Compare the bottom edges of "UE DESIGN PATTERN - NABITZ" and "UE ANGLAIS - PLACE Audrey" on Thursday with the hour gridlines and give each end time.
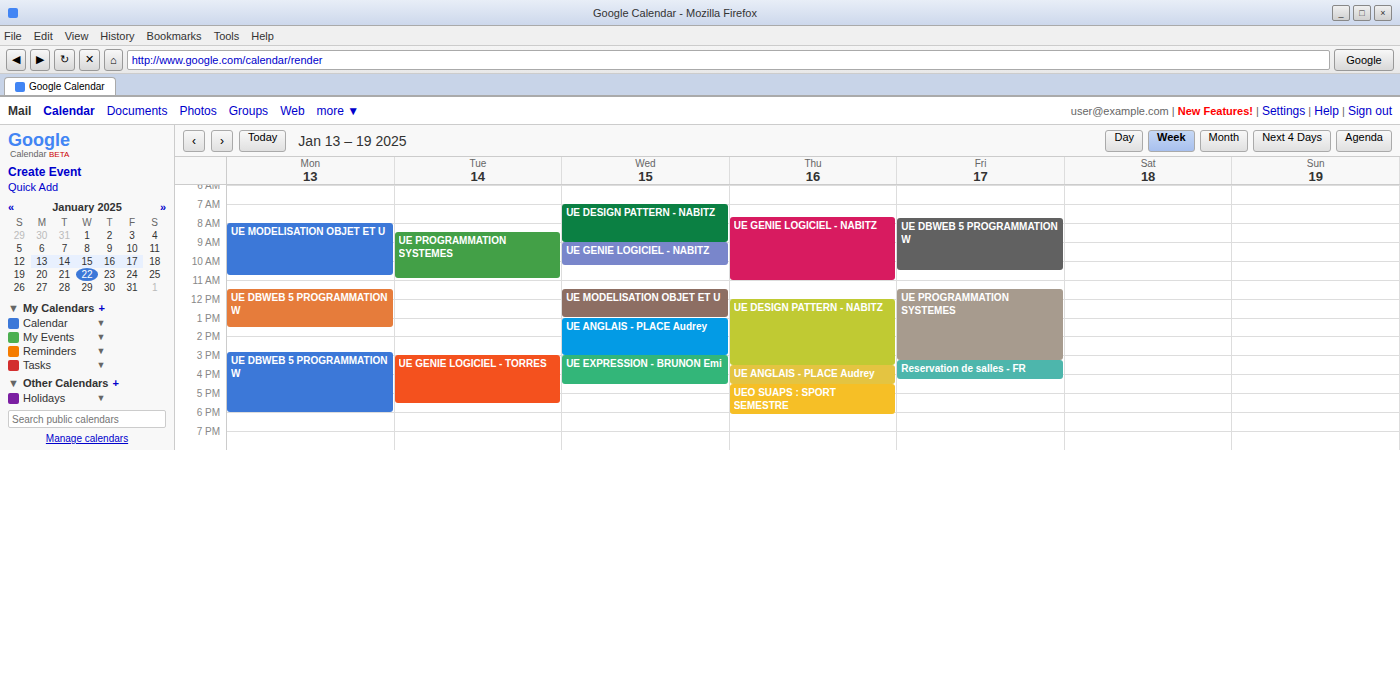
"UE DESIGN PATTERN - NABITZ": 3:30 PM, halfway between the 3 PM and 4 PM lines. "UE ANGLAIS - PLACE Audrey": 4:30 PM, halfway between the 4 PM and 5 PM lines.